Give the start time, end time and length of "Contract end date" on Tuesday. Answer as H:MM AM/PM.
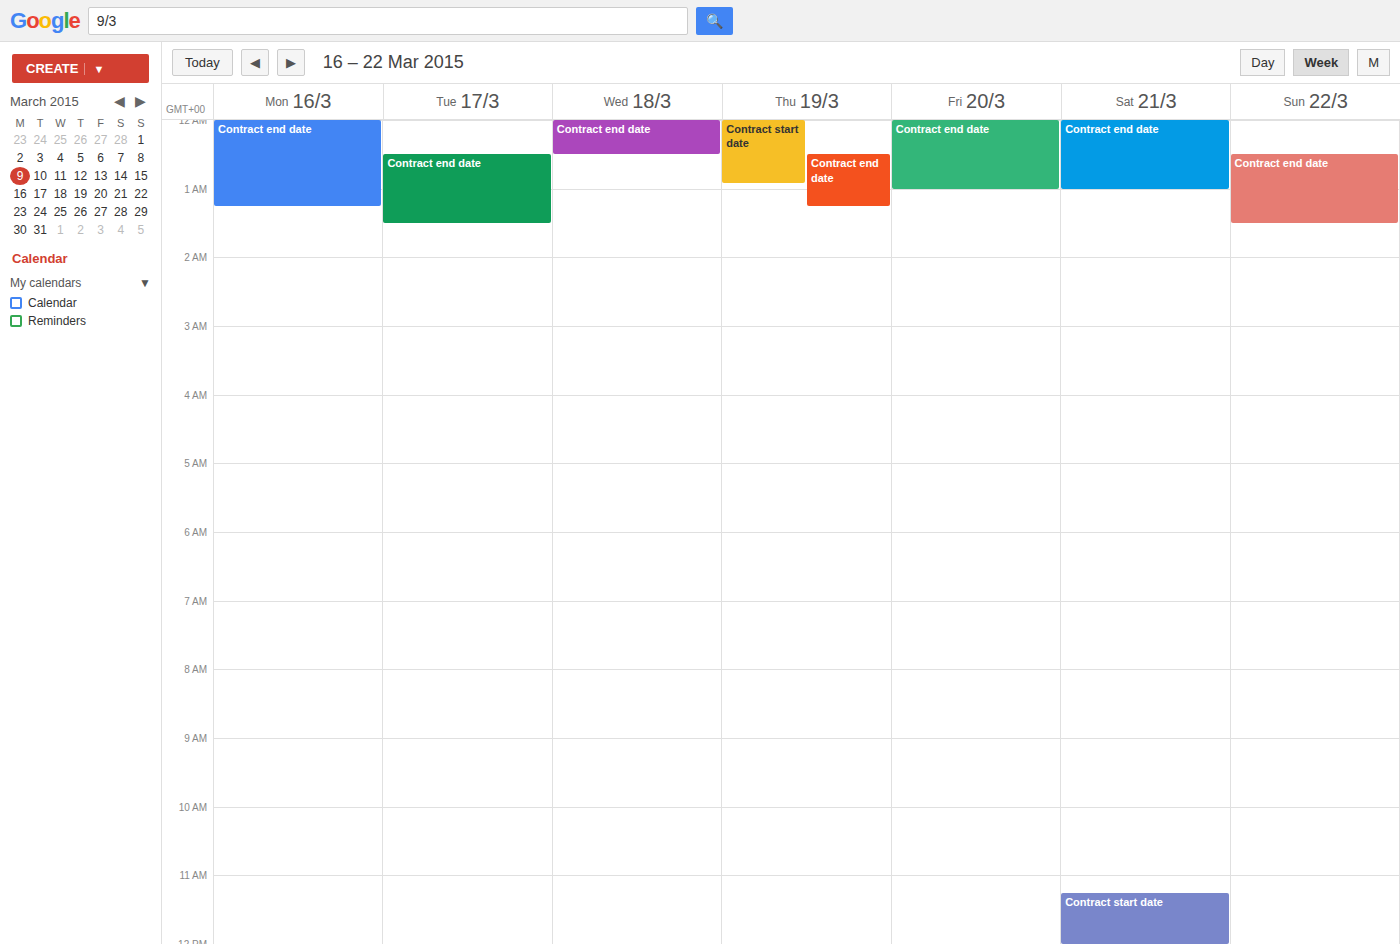
12:30 AM to 1:30 AM, 1 hour